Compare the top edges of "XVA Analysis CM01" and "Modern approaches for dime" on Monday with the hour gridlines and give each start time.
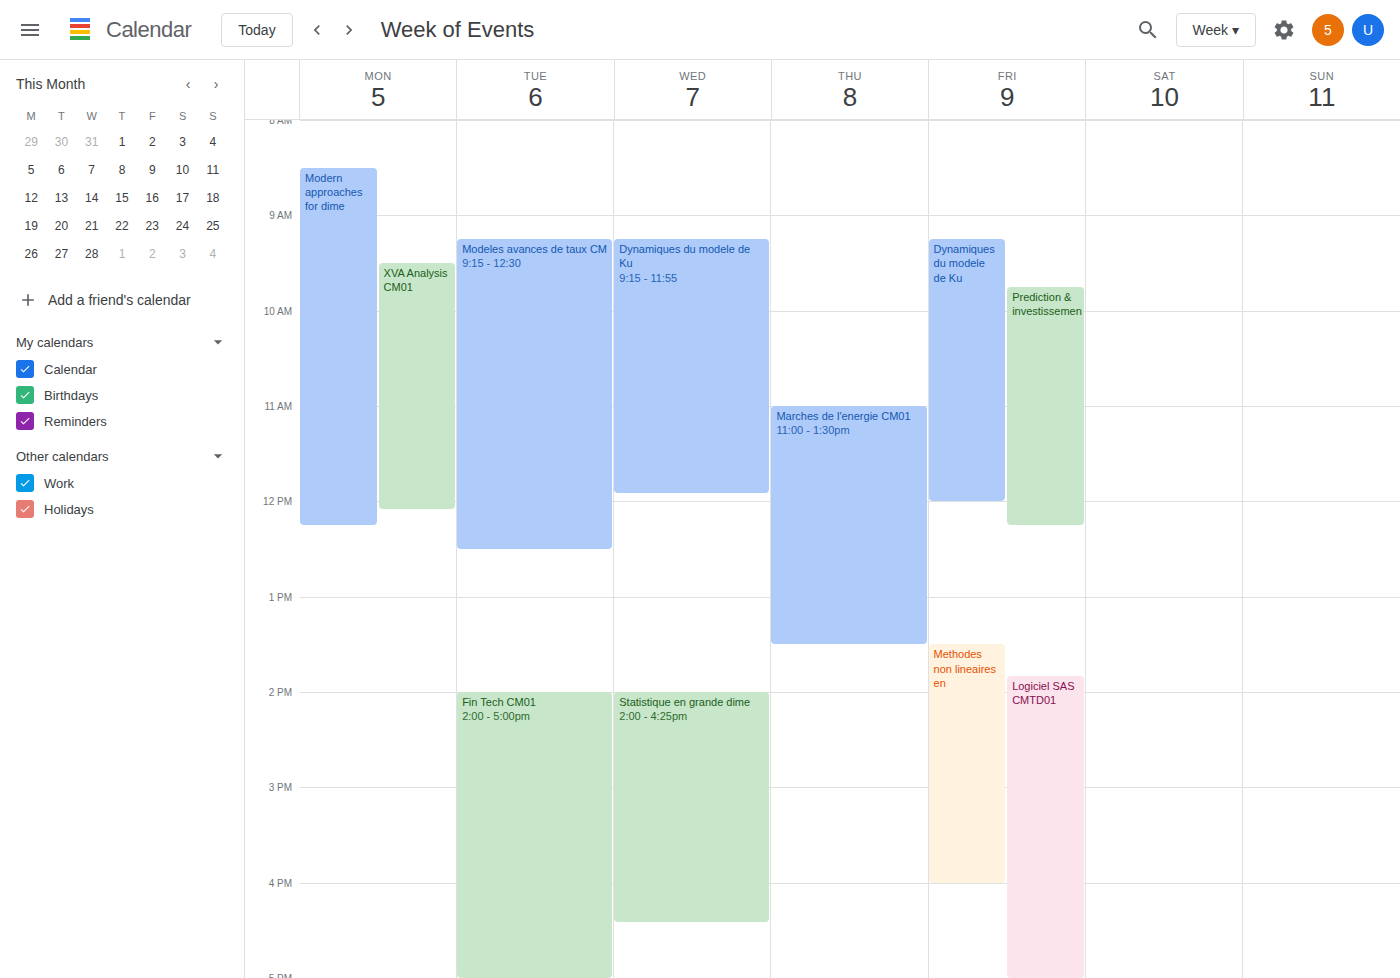
"XVA Analysis CM01": 9:30 AM, halfway between the 9 AM and 10 AM lines. "Modern approaches for dime": 8:30 AM, halfway between the 8 AM and 9 AM lines.